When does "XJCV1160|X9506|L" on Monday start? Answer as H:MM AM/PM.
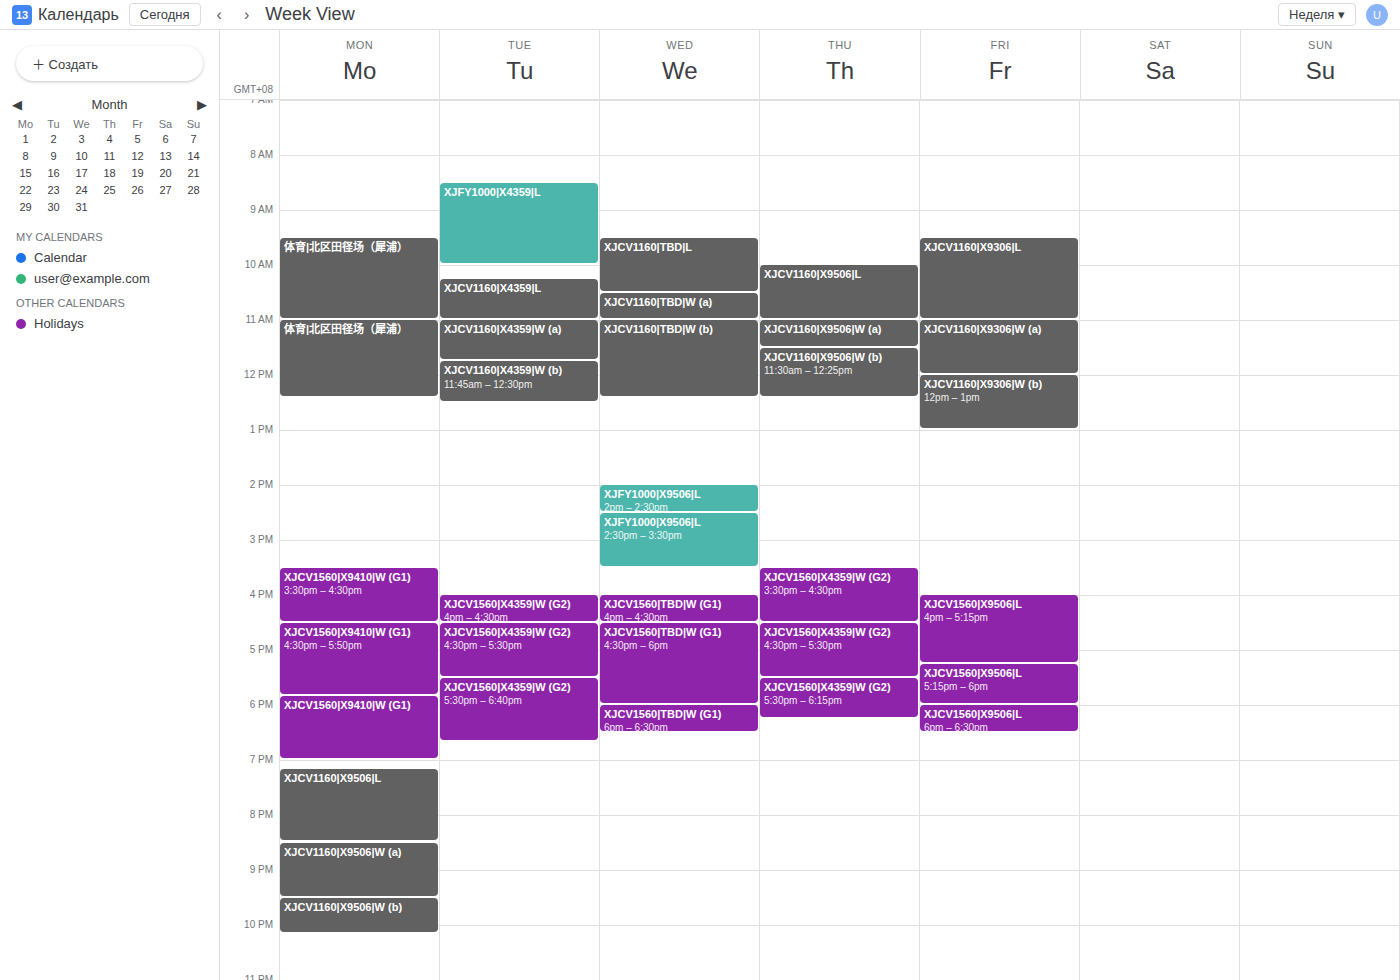
7:10 PM